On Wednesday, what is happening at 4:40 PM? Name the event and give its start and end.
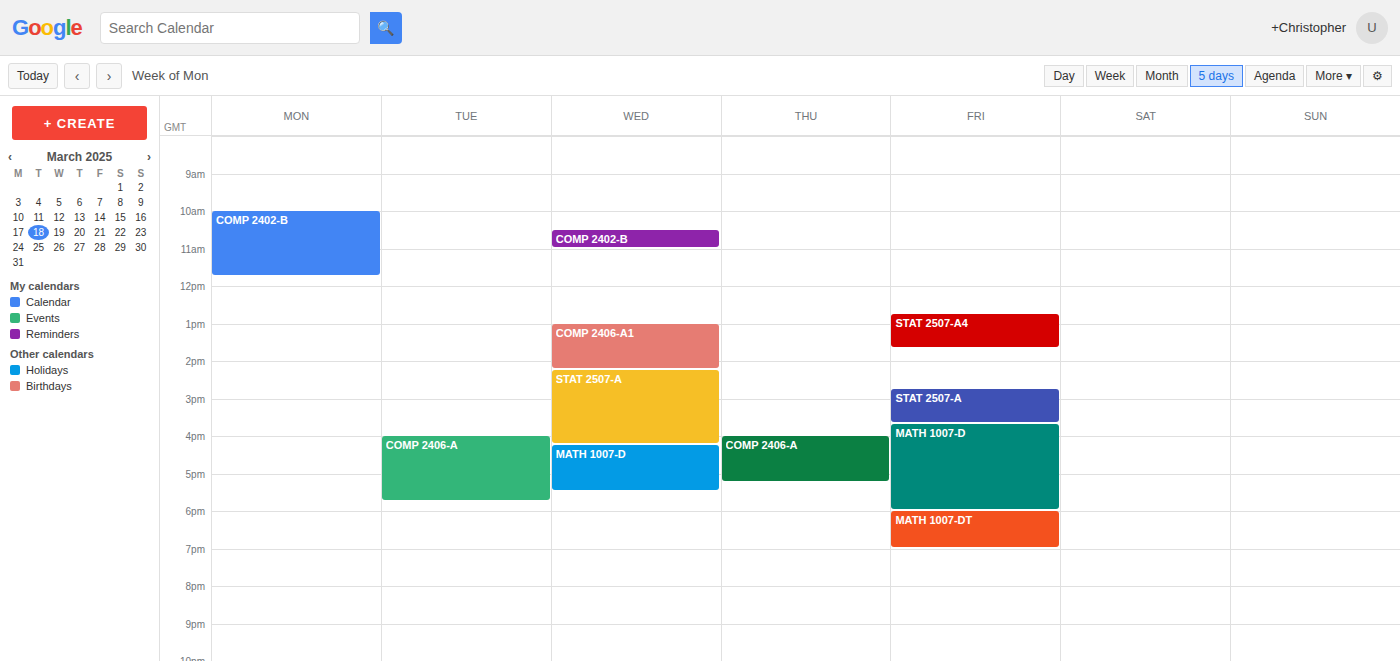
"MATH 1007-D", 4:15 PM to 5:30 PM